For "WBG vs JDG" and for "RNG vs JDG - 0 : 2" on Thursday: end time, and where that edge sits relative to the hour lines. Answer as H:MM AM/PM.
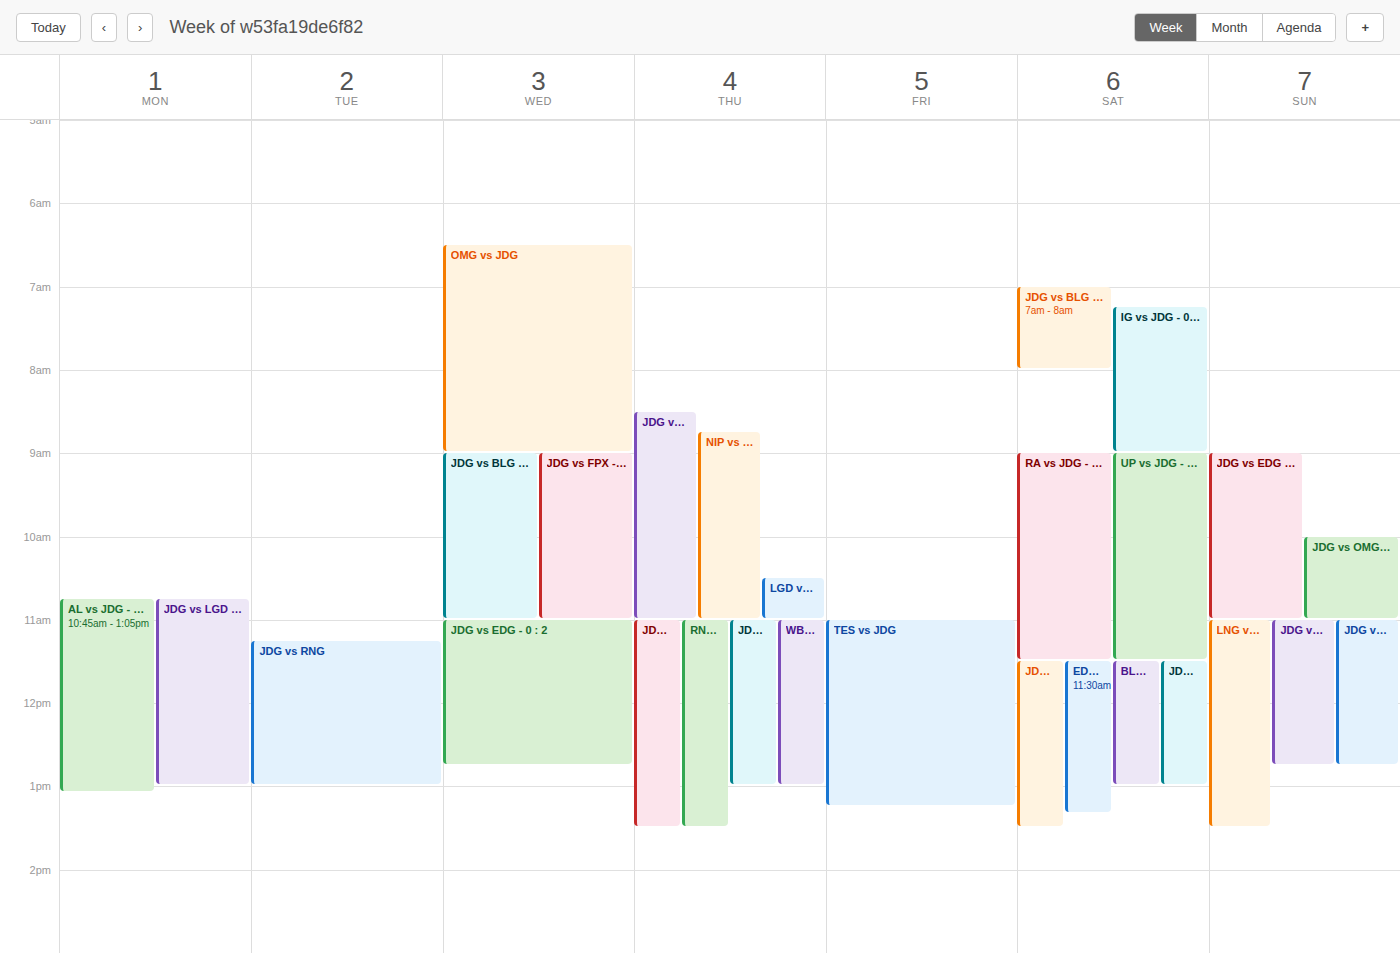
"WBG vs JDG": 1:00 PM, exactly on the 1 PM line. "RNG vs JDG - 0 : 2": 1:30 PM, halfway between the 1 PM and 2 PM lines.